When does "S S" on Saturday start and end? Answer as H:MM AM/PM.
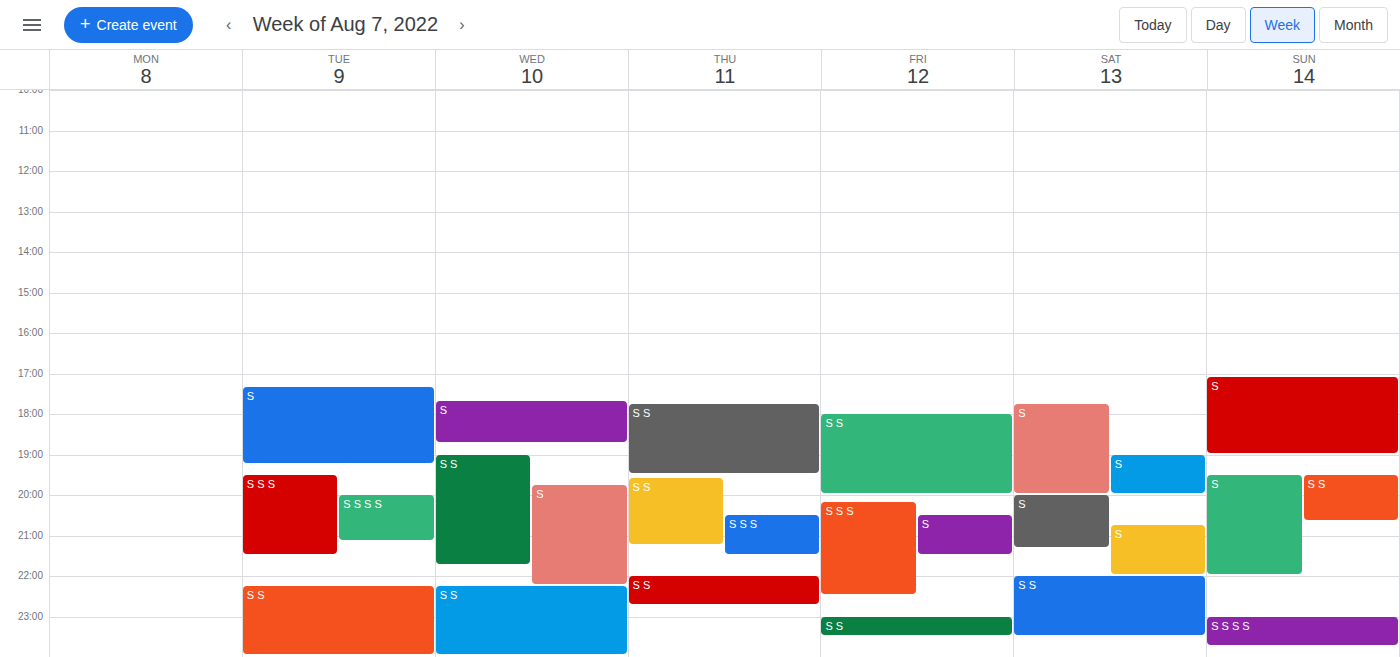
10:00 PM to 11:30 PM